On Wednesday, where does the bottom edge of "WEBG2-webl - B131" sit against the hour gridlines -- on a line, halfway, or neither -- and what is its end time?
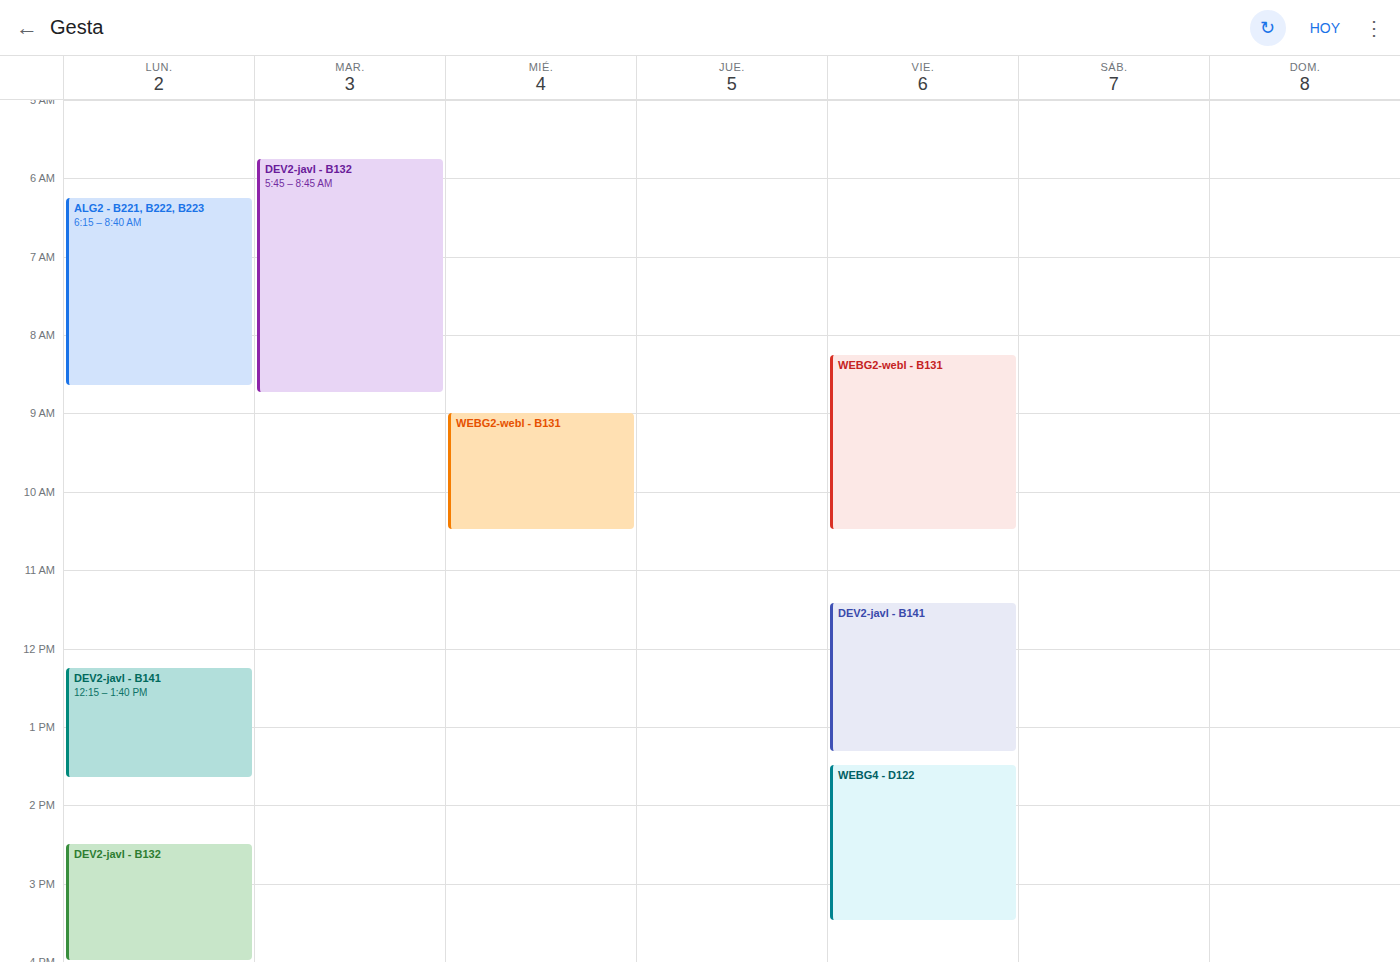
10:30 AM -- halfway between the 10 AM and 11 AM lines.